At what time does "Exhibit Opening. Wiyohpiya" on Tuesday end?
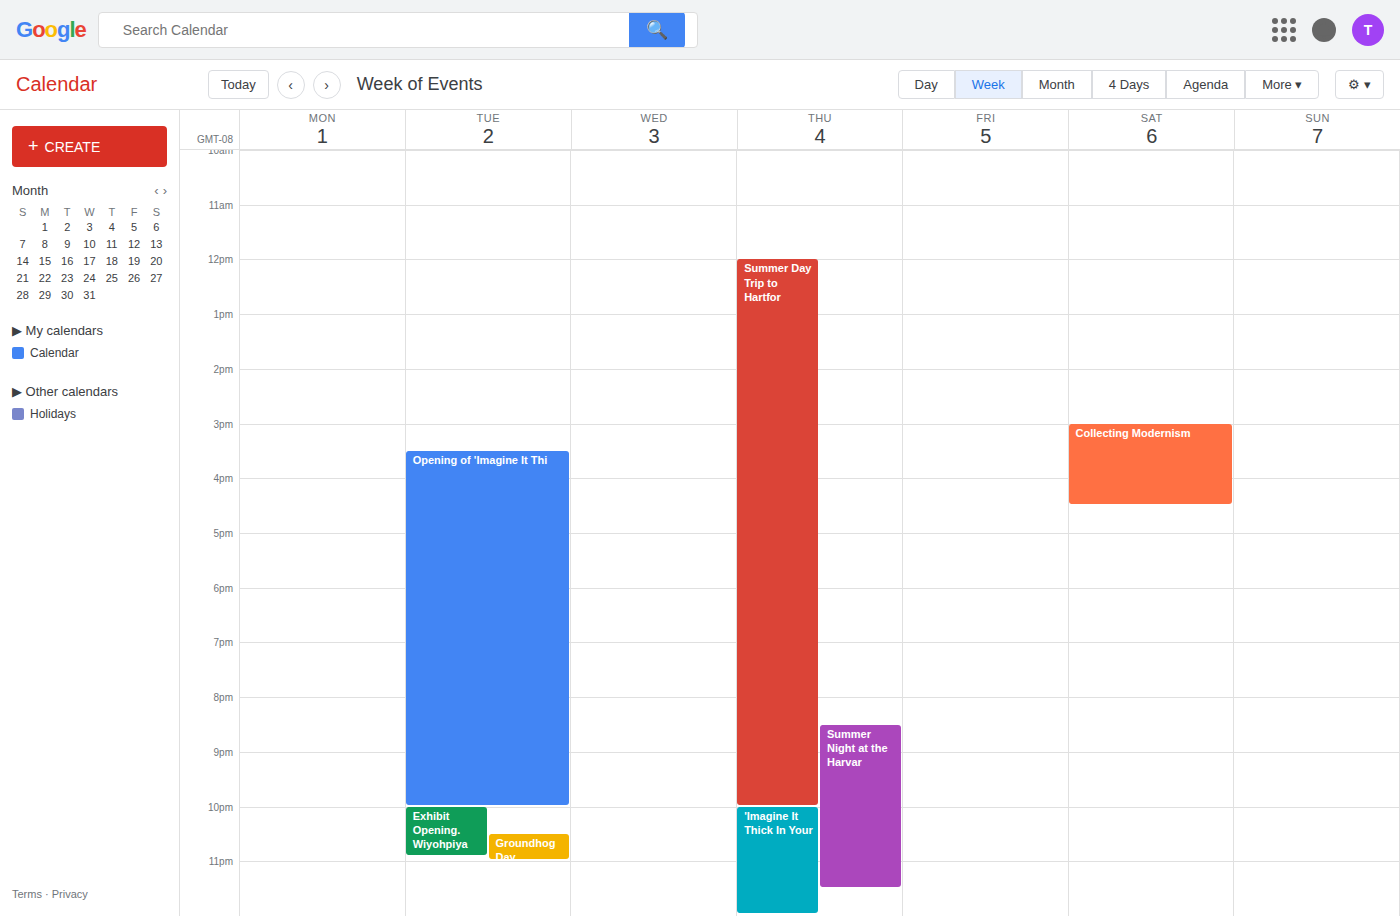
10:55 PM